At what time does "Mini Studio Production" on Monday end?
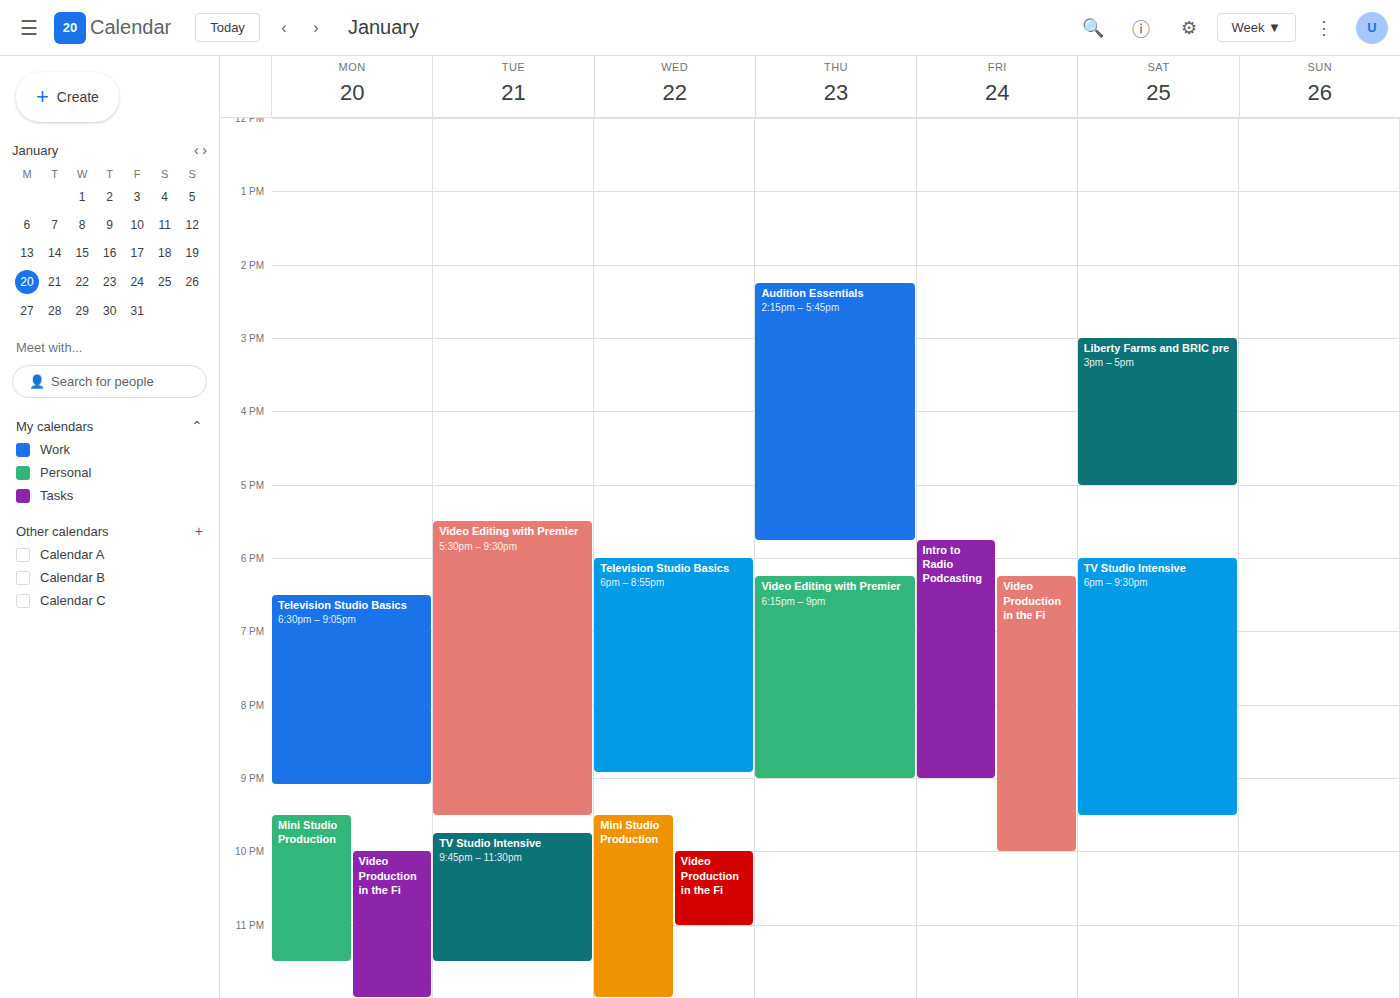
23:30